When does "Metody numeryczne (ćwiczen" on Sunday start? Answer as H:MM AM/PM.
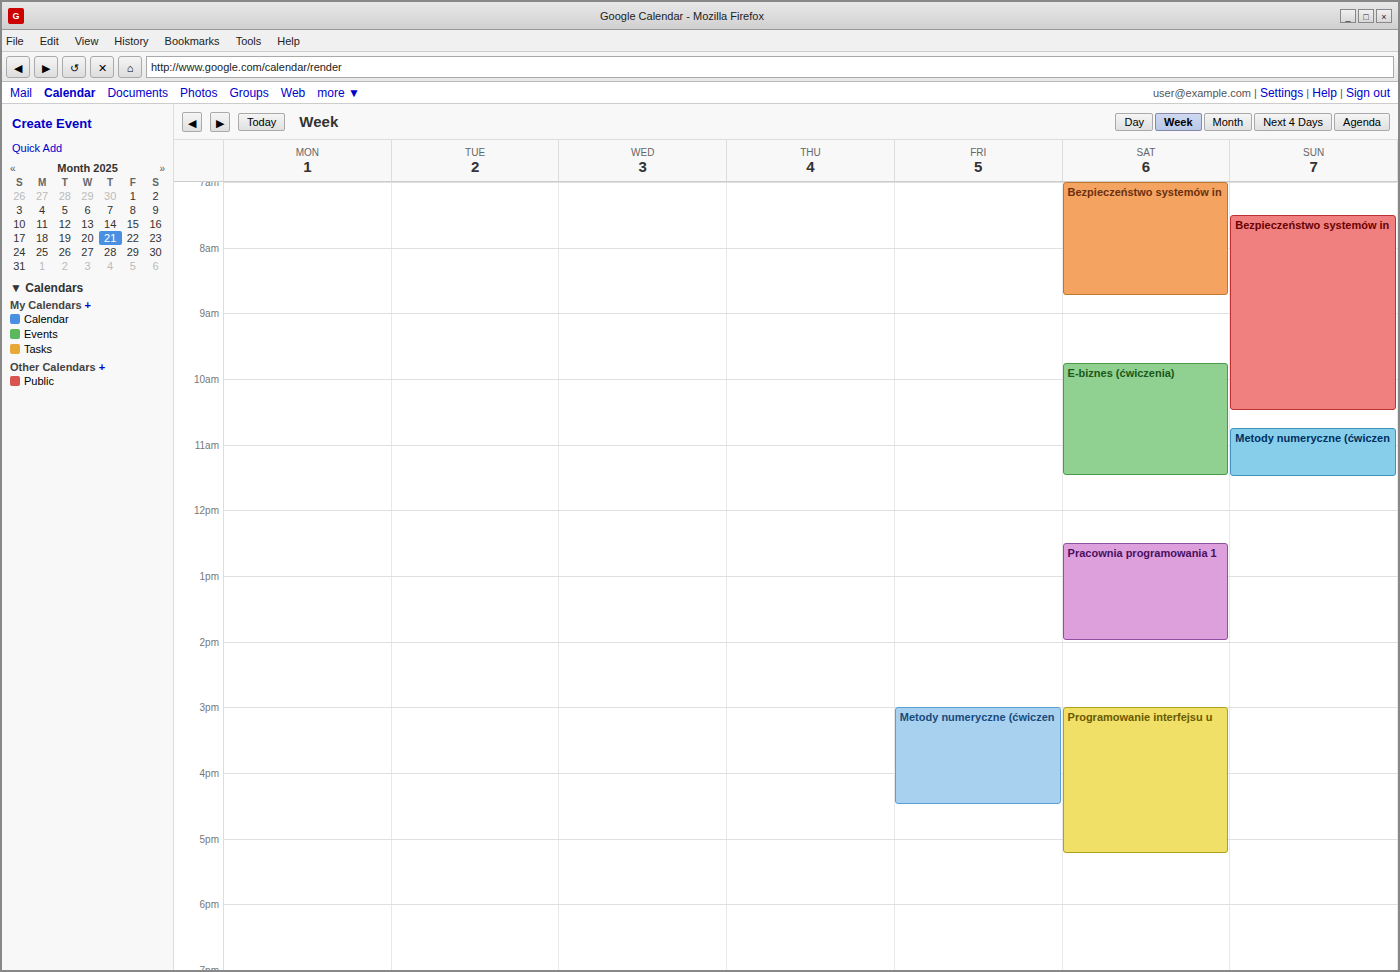
10:45 AM